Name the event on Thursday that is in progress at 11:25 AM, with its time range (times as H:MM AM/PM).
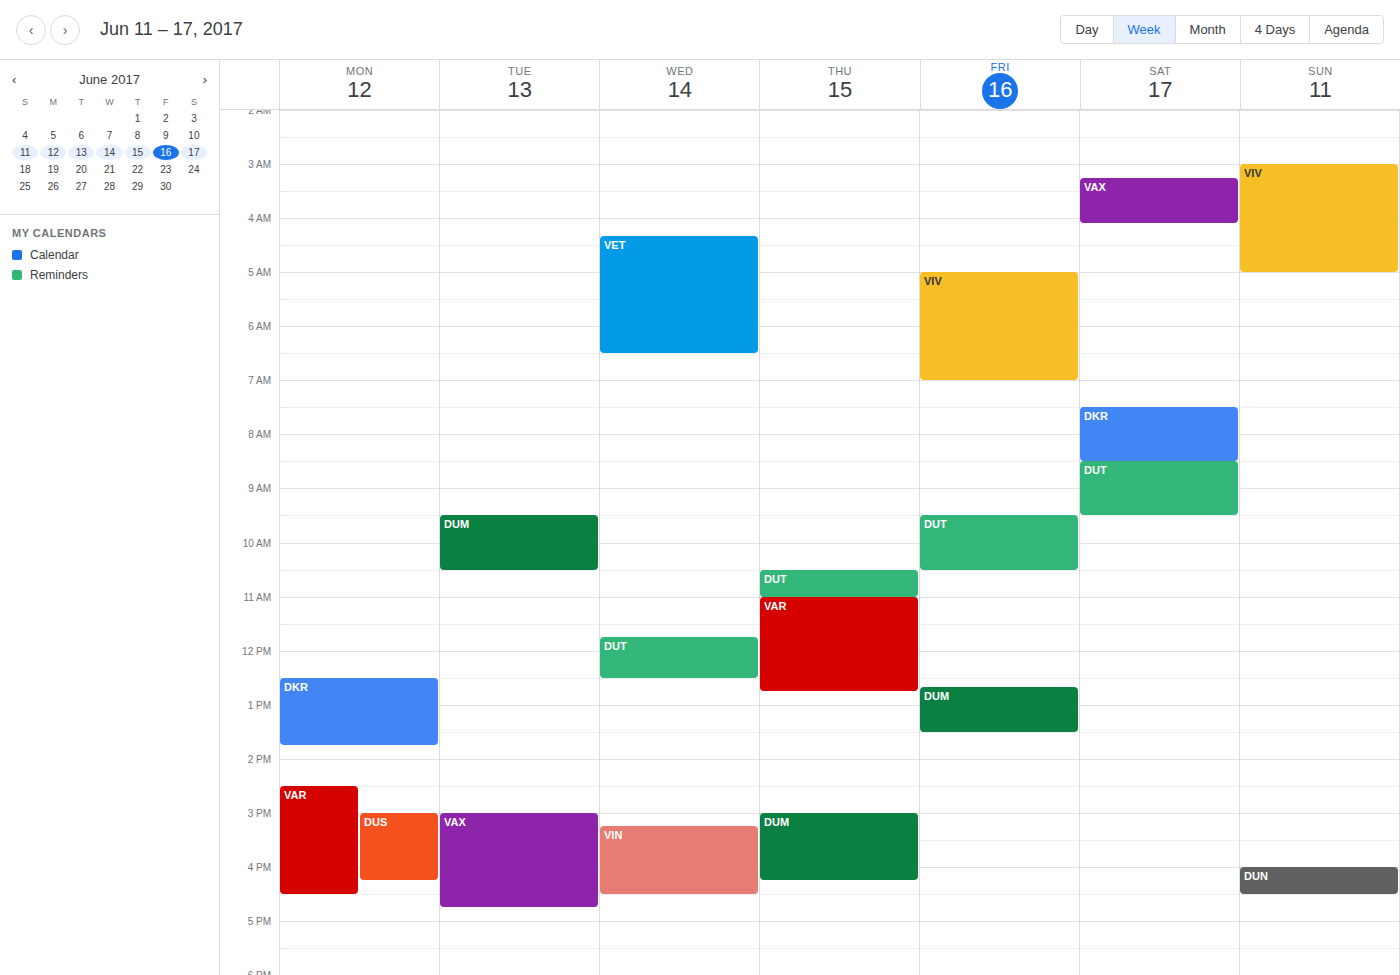
"VAR", 11:00 AM to 12:45 PM